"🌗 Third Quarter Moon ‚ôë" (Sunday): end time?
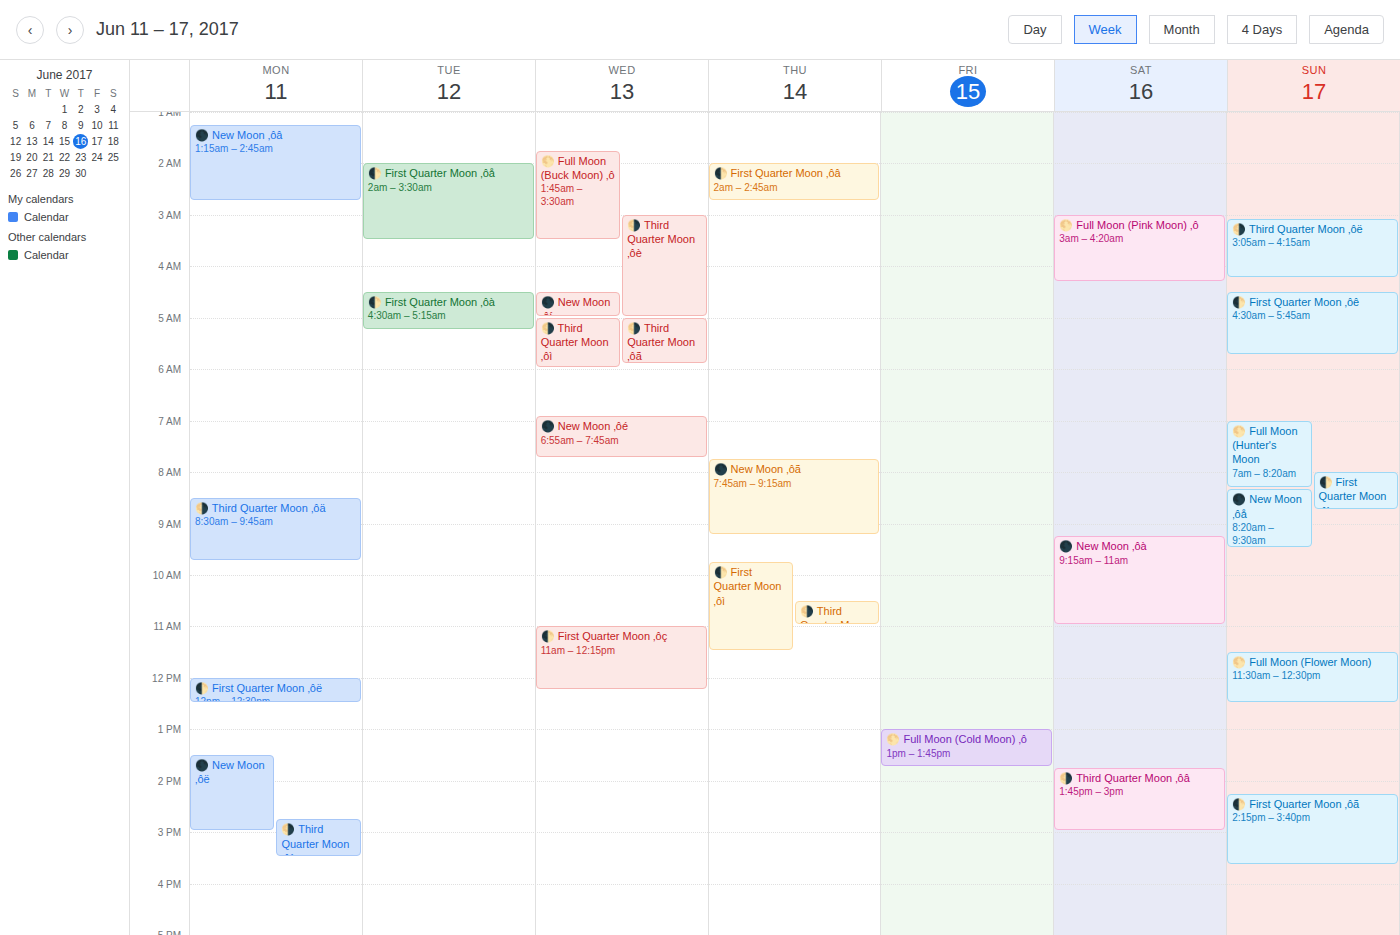
4:15 AM